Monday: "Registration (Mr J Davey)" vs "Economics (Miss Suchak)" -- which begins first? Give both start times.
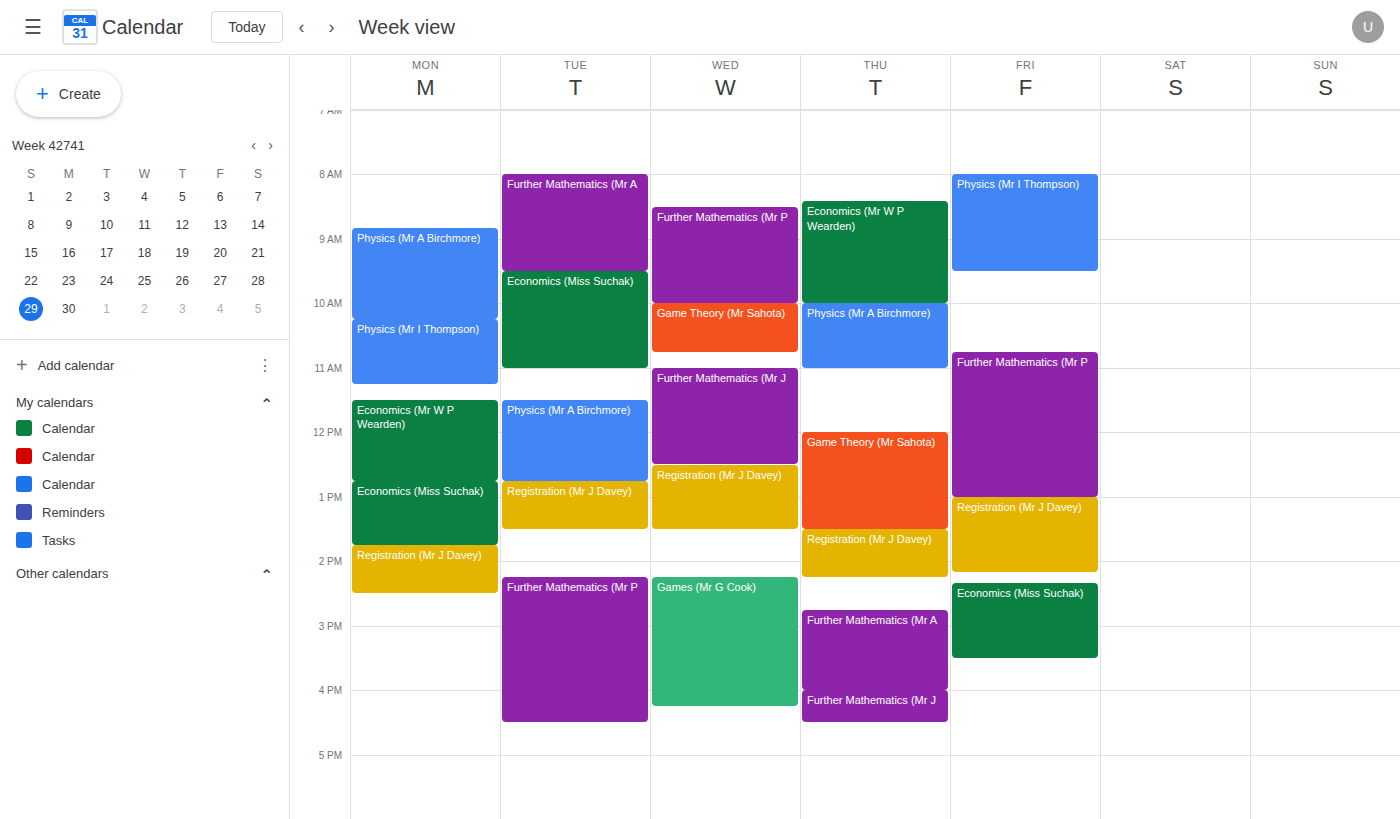
"Economics (Miss Suchak)" 12:45 PM; "Registration (Mr J Davey)" 1:45 PM.